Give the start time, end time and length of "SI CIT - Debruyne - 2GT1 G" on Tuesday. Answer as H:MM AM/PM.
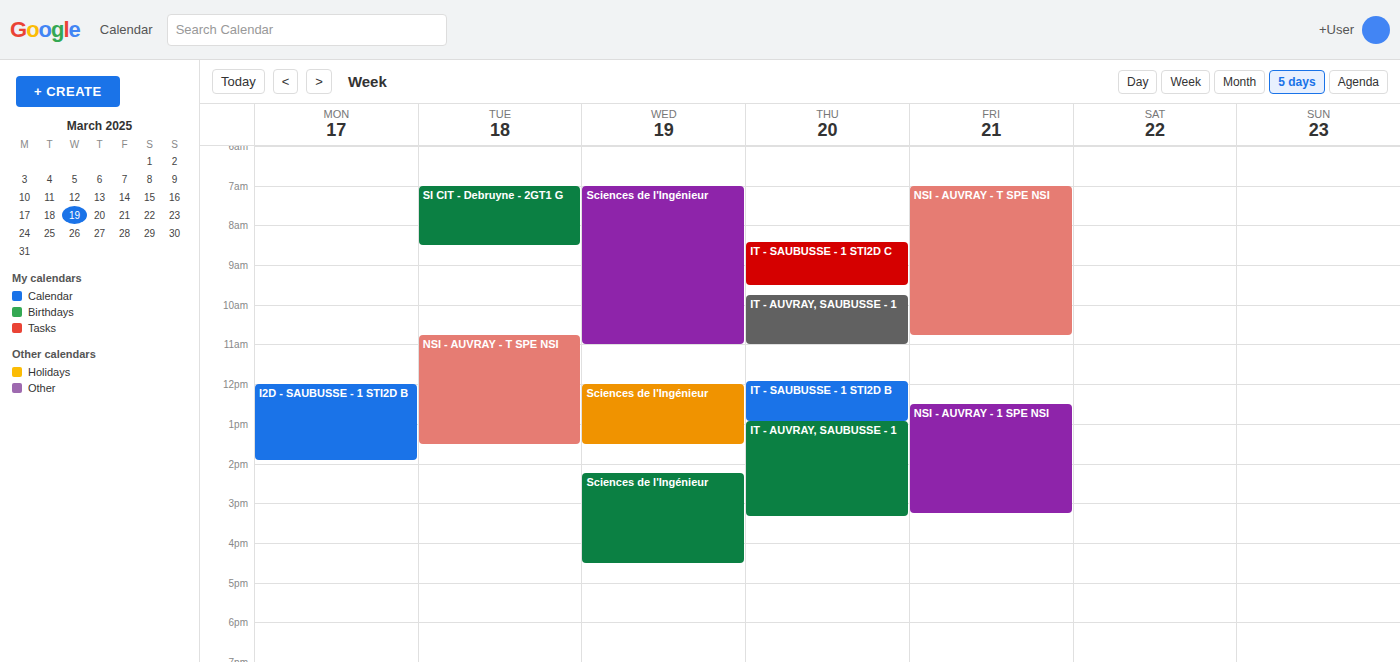
7:00 AM to 8:30 AM, 1 hour 30 minutes